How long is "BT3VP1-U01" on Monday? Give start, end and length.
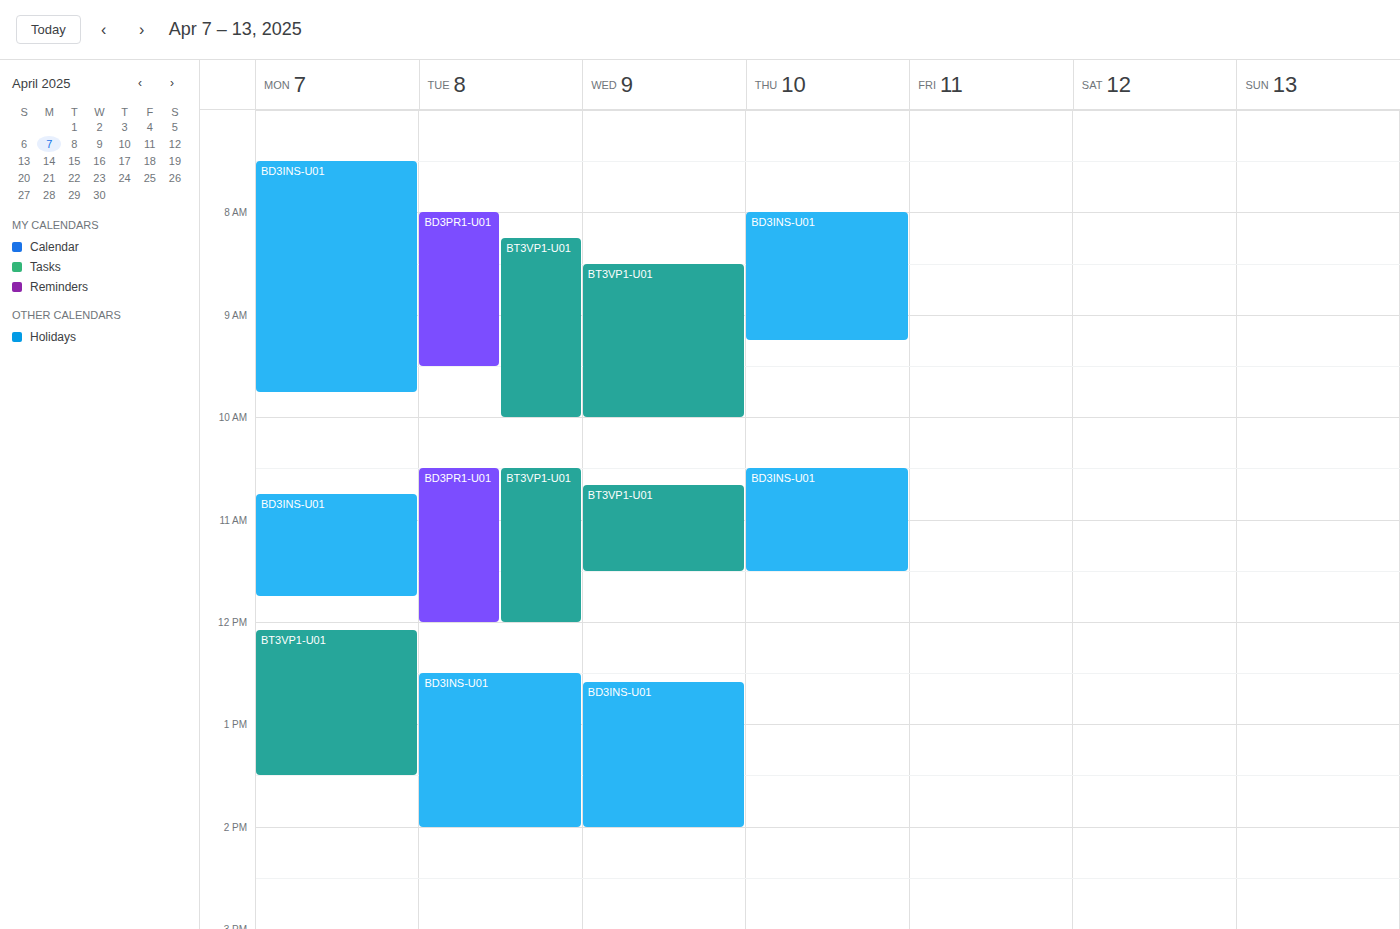
12:05 PM to 1:30 PM, 1 hour 25 minutes